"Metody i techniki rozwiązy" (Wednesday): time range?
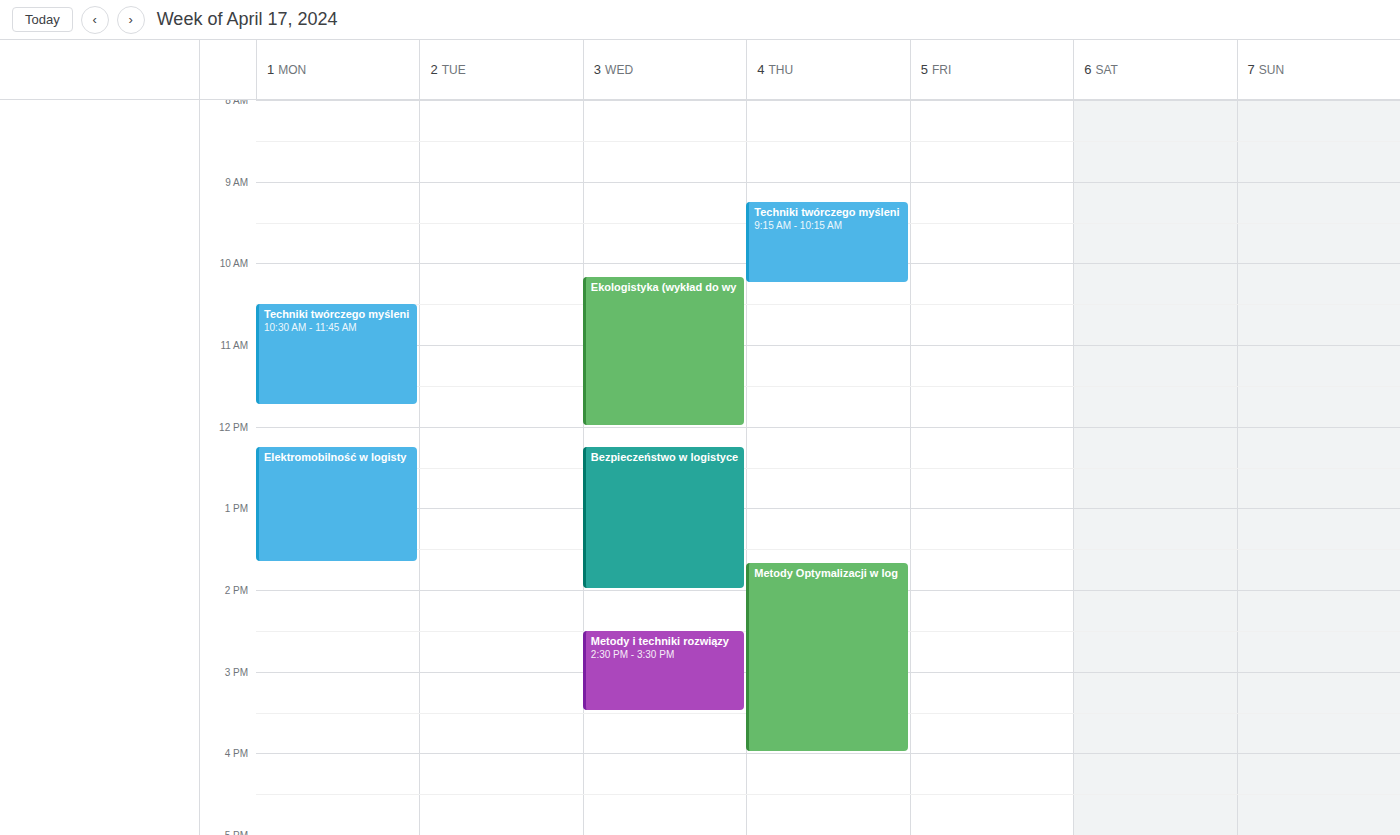
2:30 PM to 3:30 PM